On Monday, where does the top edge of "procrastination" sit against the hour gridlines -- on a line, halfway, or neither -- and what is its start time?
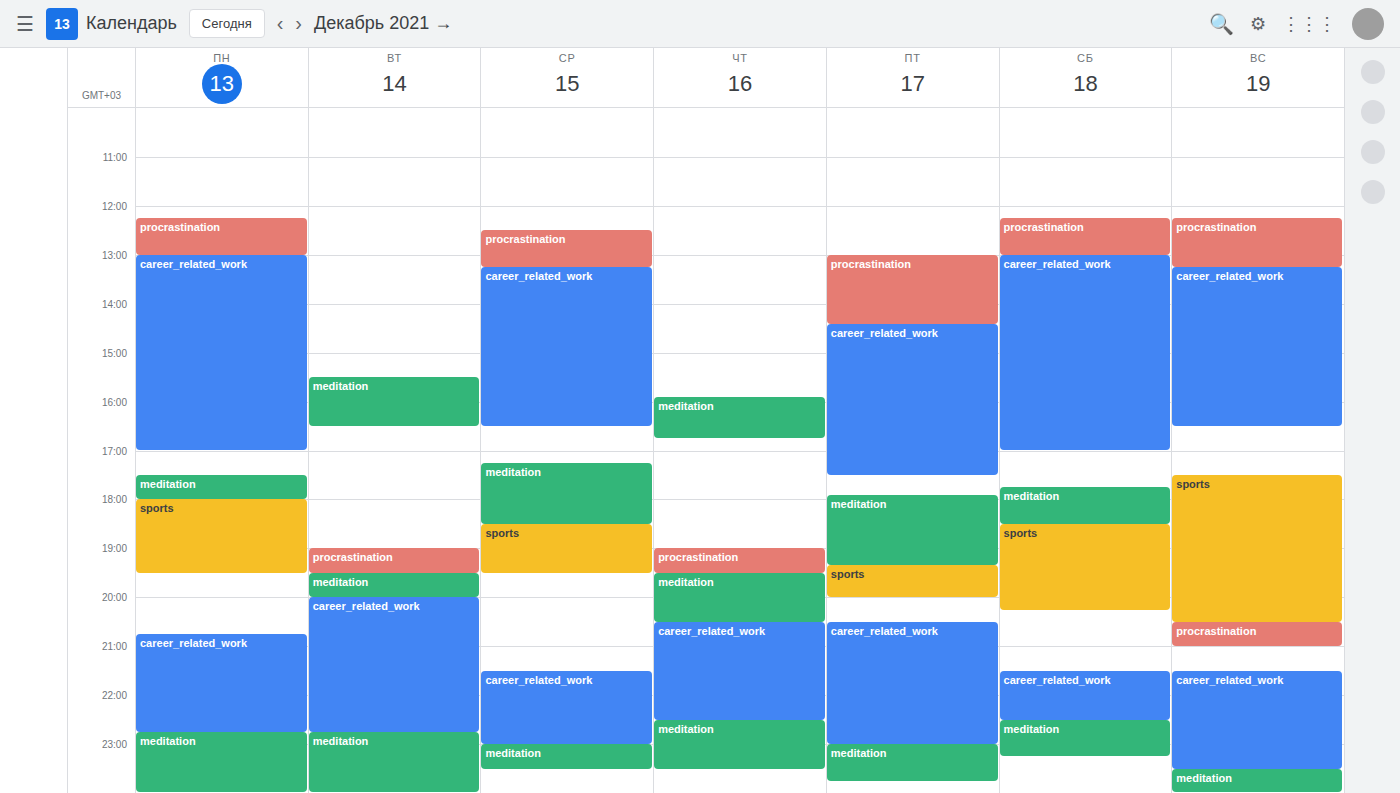
12:15 PM -- neither: a quarter of the way from the 12 PM line to the 1 PM line.